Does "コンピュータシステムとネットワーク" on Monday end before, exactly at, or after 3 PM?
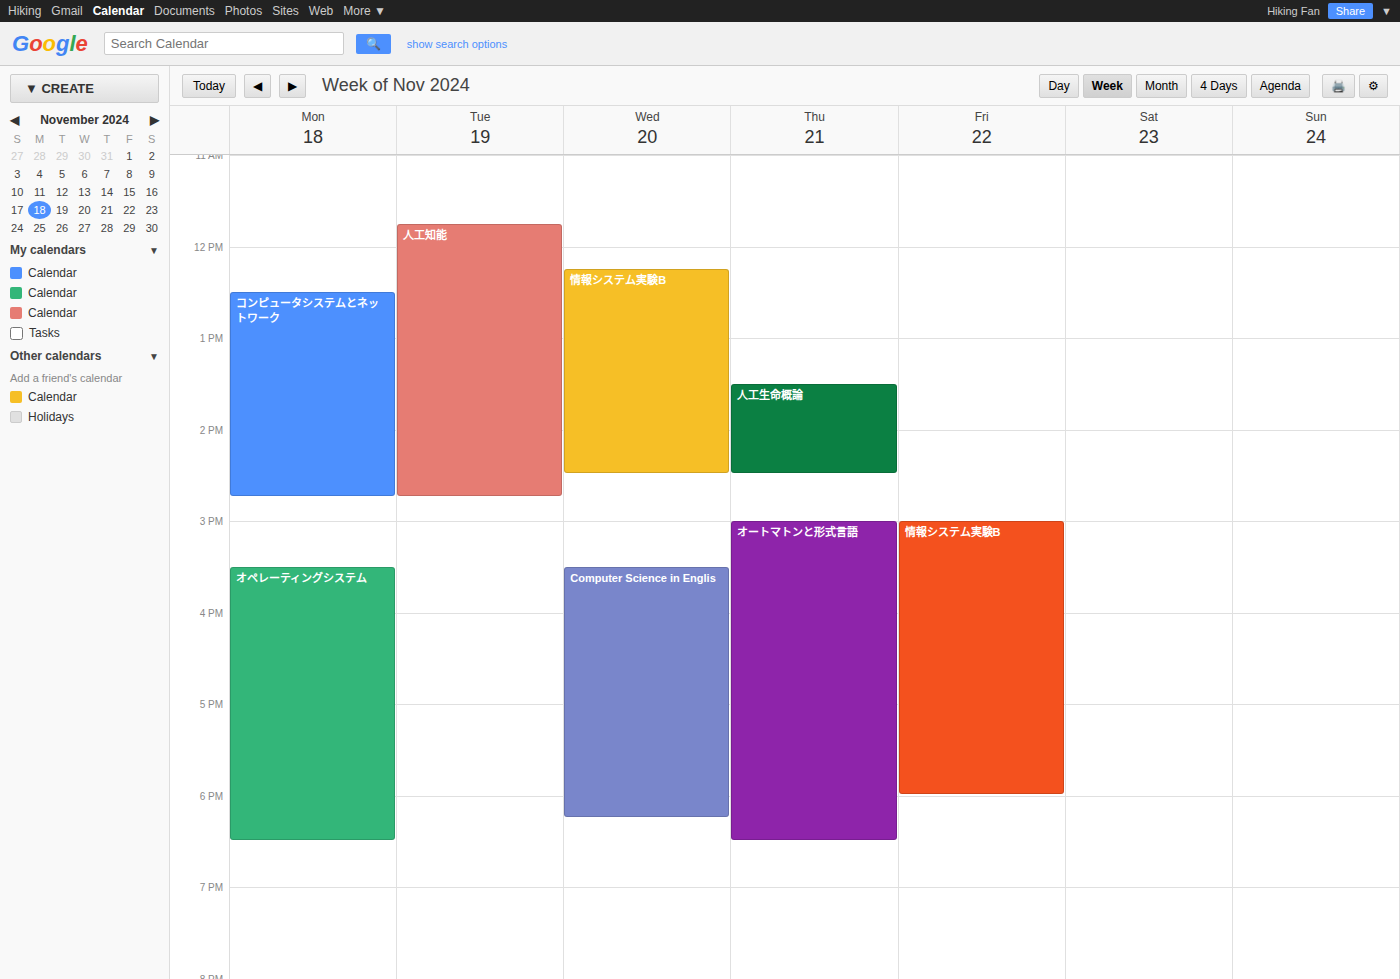
2:45 PM -- before 3 PM, 15 minutes above the 3 PM line.